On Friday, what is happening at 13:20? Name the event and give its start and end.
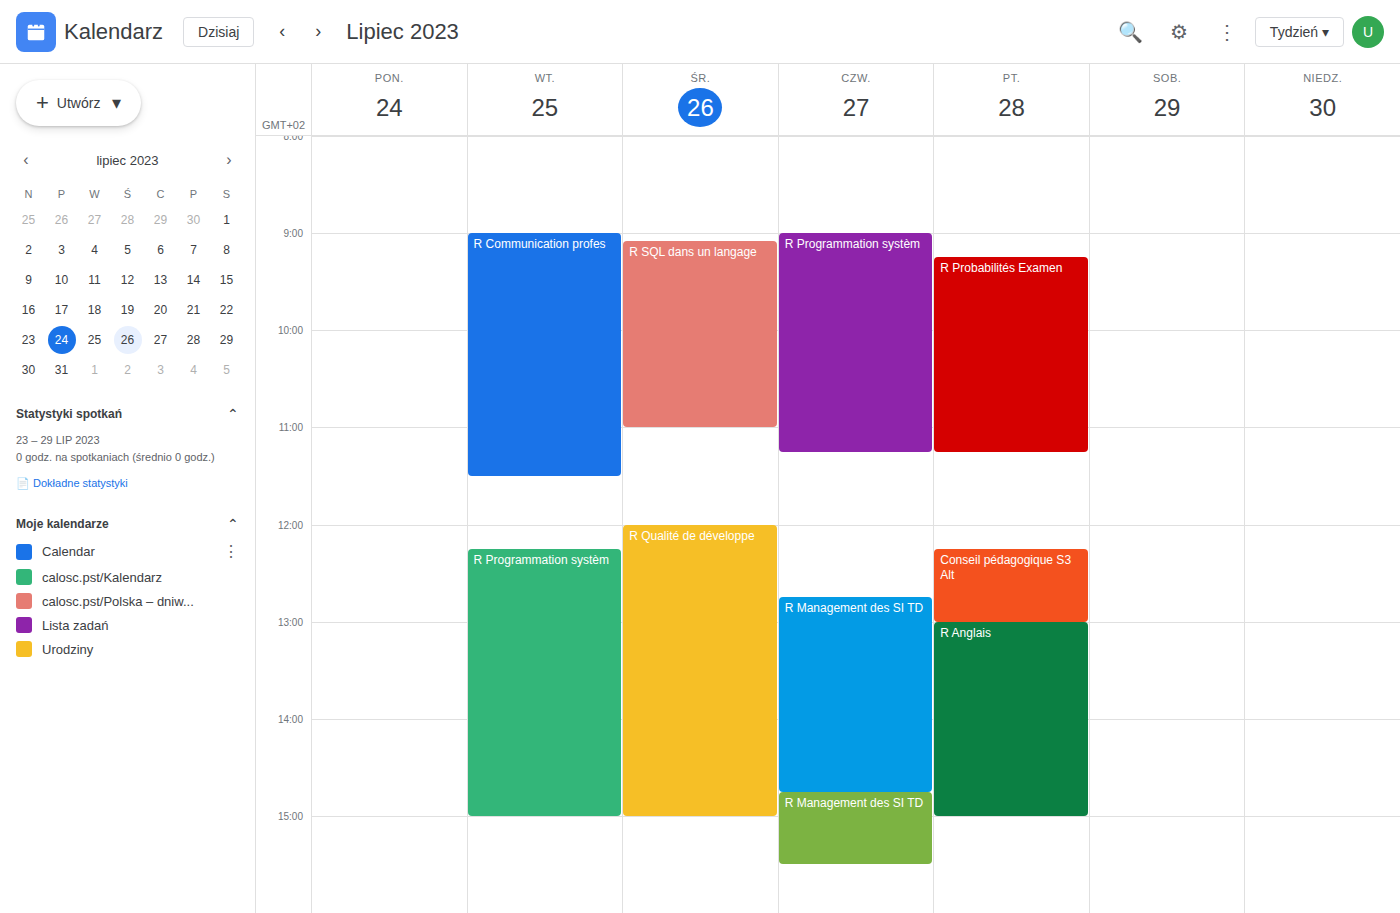
"R Anglais", 13:00 to 15:00